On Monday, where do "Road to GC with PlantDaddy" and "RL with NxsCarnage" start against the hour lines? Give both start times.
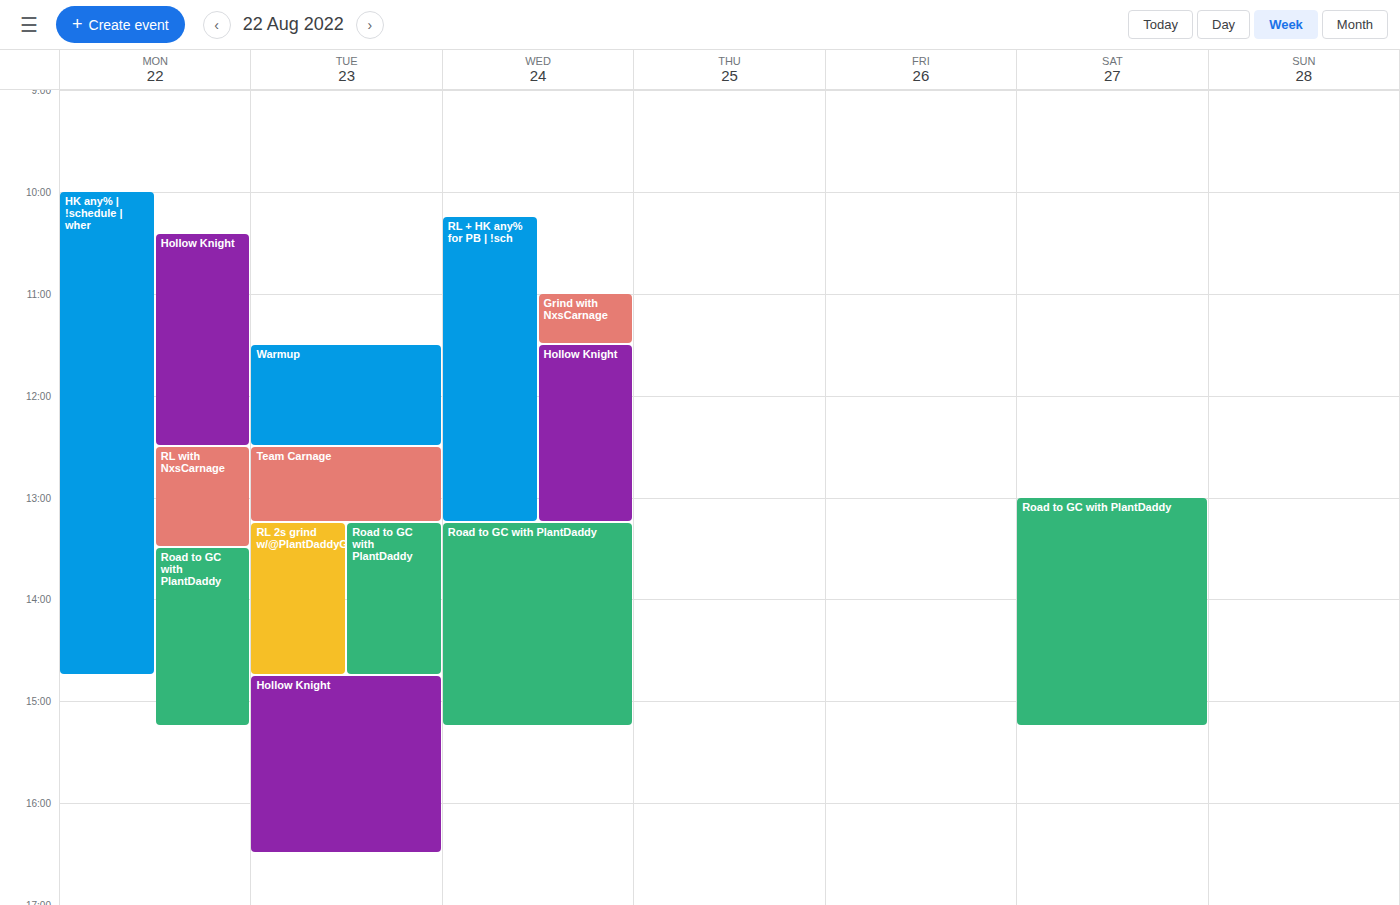
"Road to GC with PlantDaddy": 1:30 PM, halfway between the 1 PM and 2 PM lines. "RL with NxsCarnage": 12:30 PM, halfway between the 12 PM and 1 PM lines.